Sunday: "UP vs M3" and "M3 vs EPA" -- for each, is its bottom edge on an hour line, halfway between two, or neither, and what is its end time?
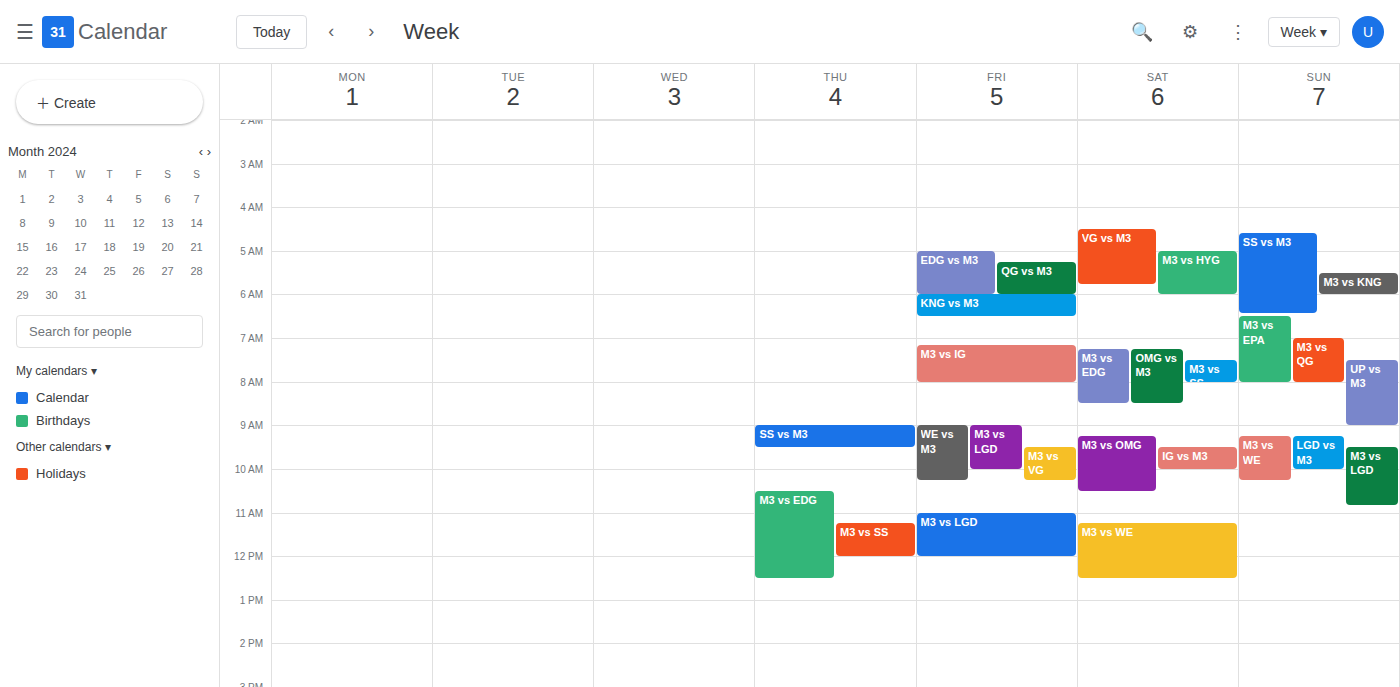
"UP vs M3": 9:00 AM, exactly on the 9 AM line. "M3 vs EPA": 8:00 AM, exactly on the 8 AM line.